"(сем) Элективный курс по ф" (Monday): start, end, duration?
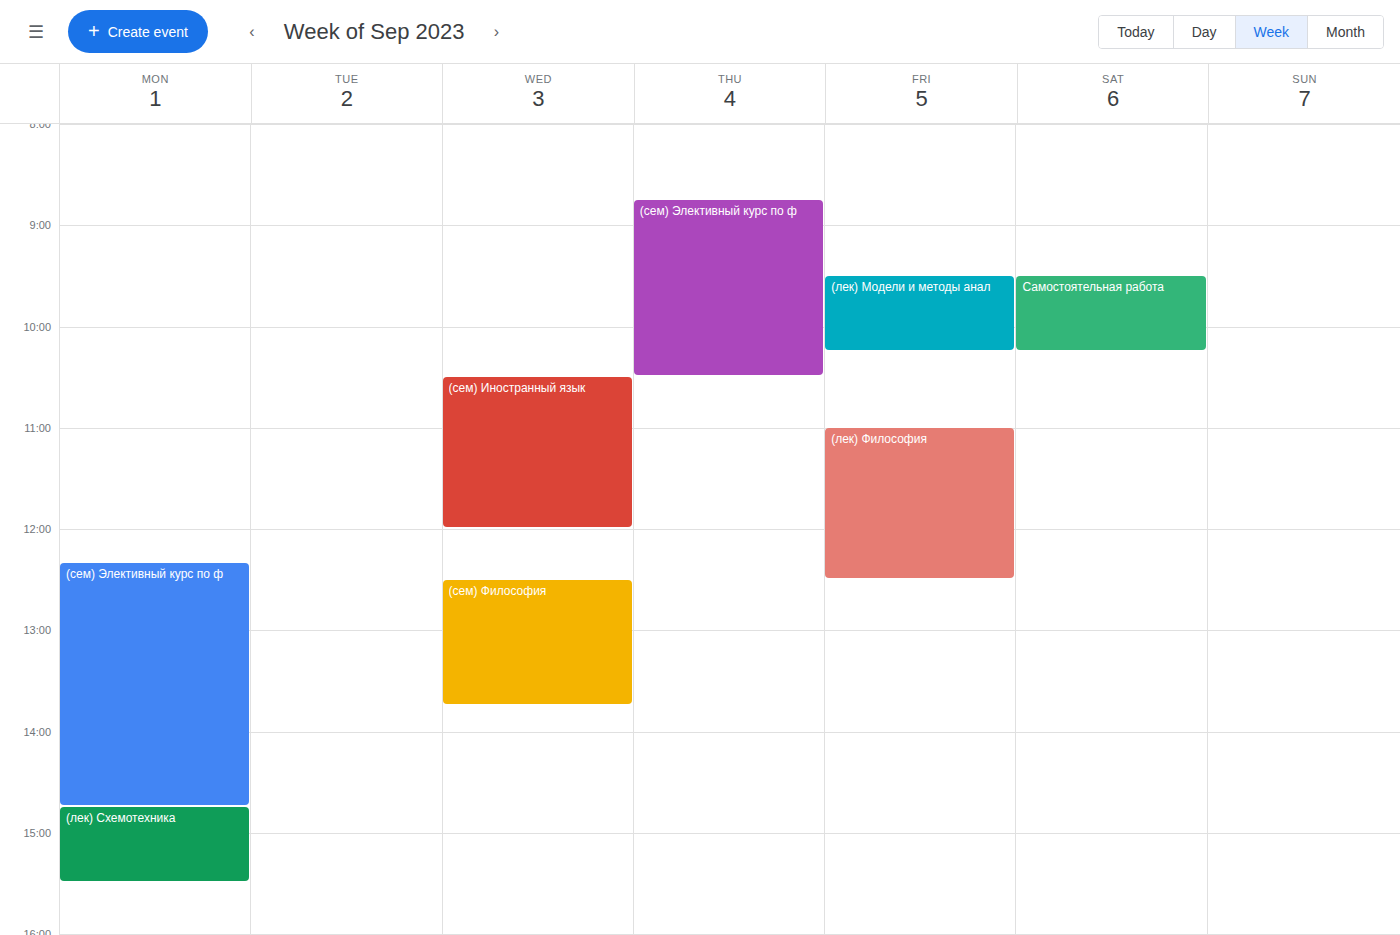
12:20 to 14:45, 2 hours 25 minutes